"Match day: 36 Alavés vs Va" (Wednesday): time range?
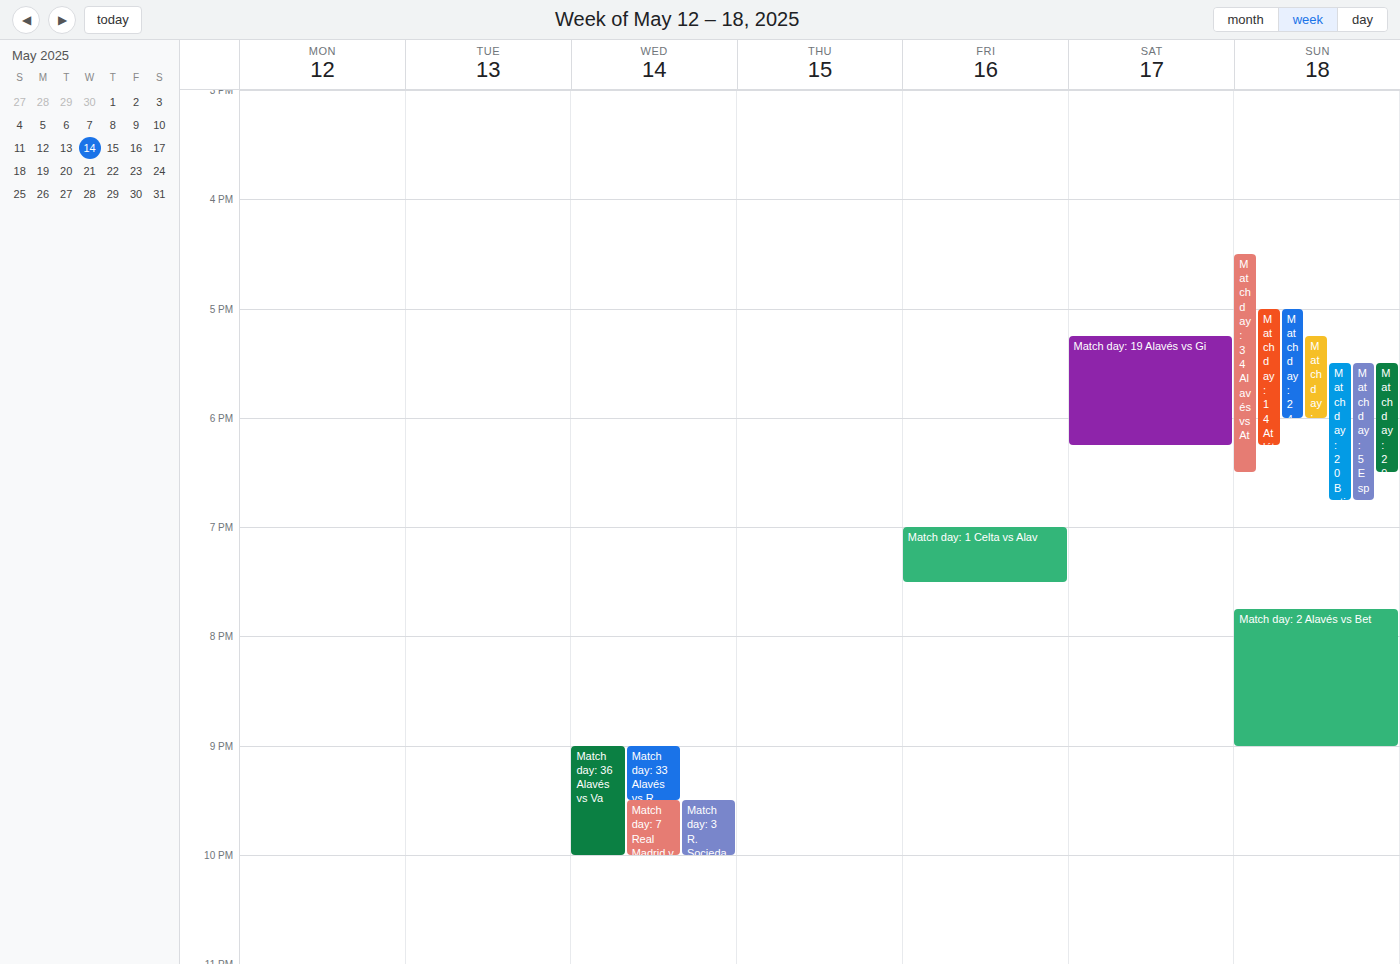
9:00 PM to 10:00 PM